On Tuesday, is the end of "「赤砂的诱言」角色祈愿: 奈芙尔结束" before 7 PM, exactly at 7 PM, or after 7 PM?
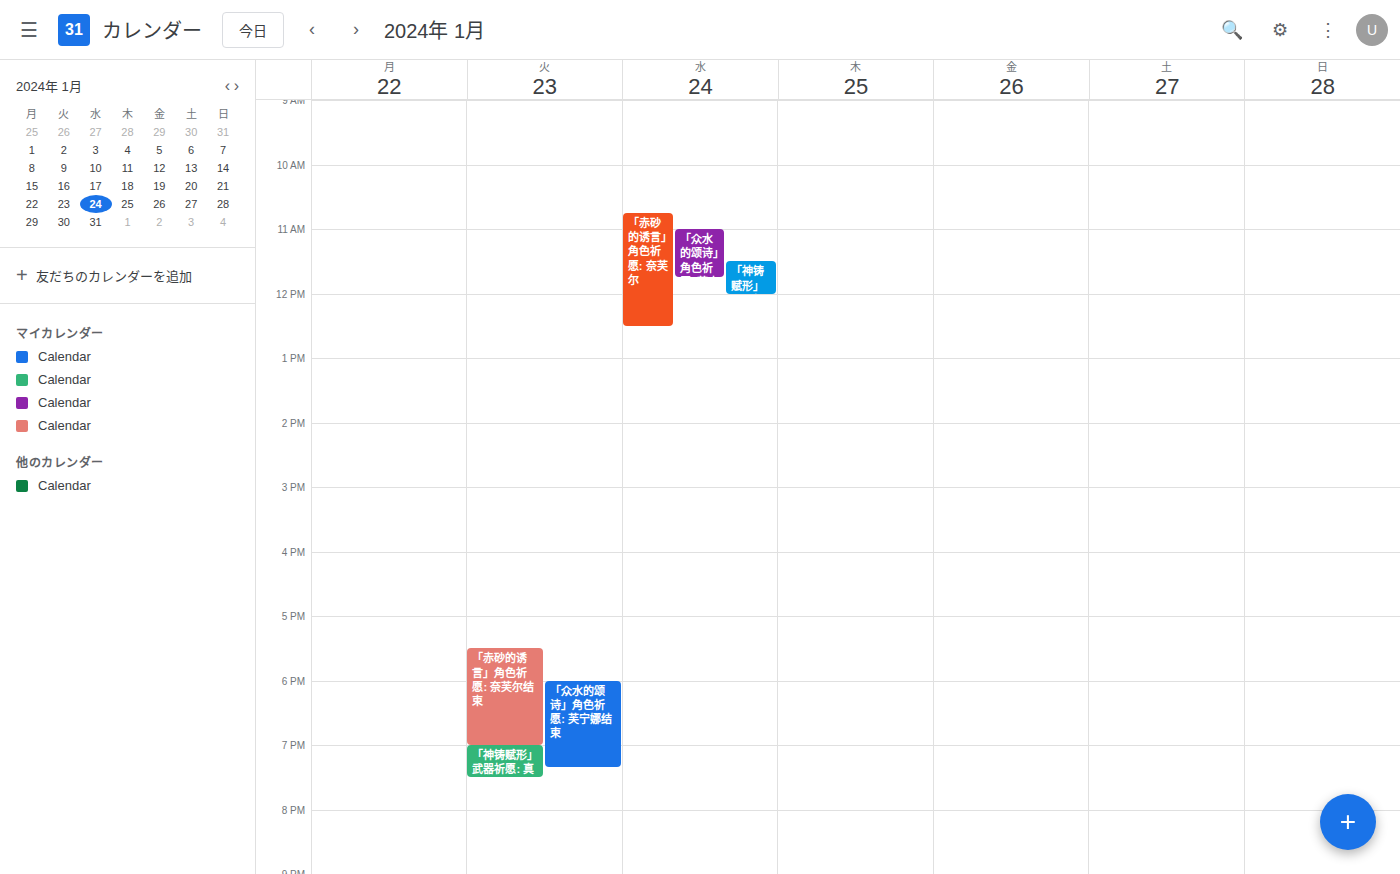
7:00 PM -- exactly at 7 PM, on the 7 PM line.